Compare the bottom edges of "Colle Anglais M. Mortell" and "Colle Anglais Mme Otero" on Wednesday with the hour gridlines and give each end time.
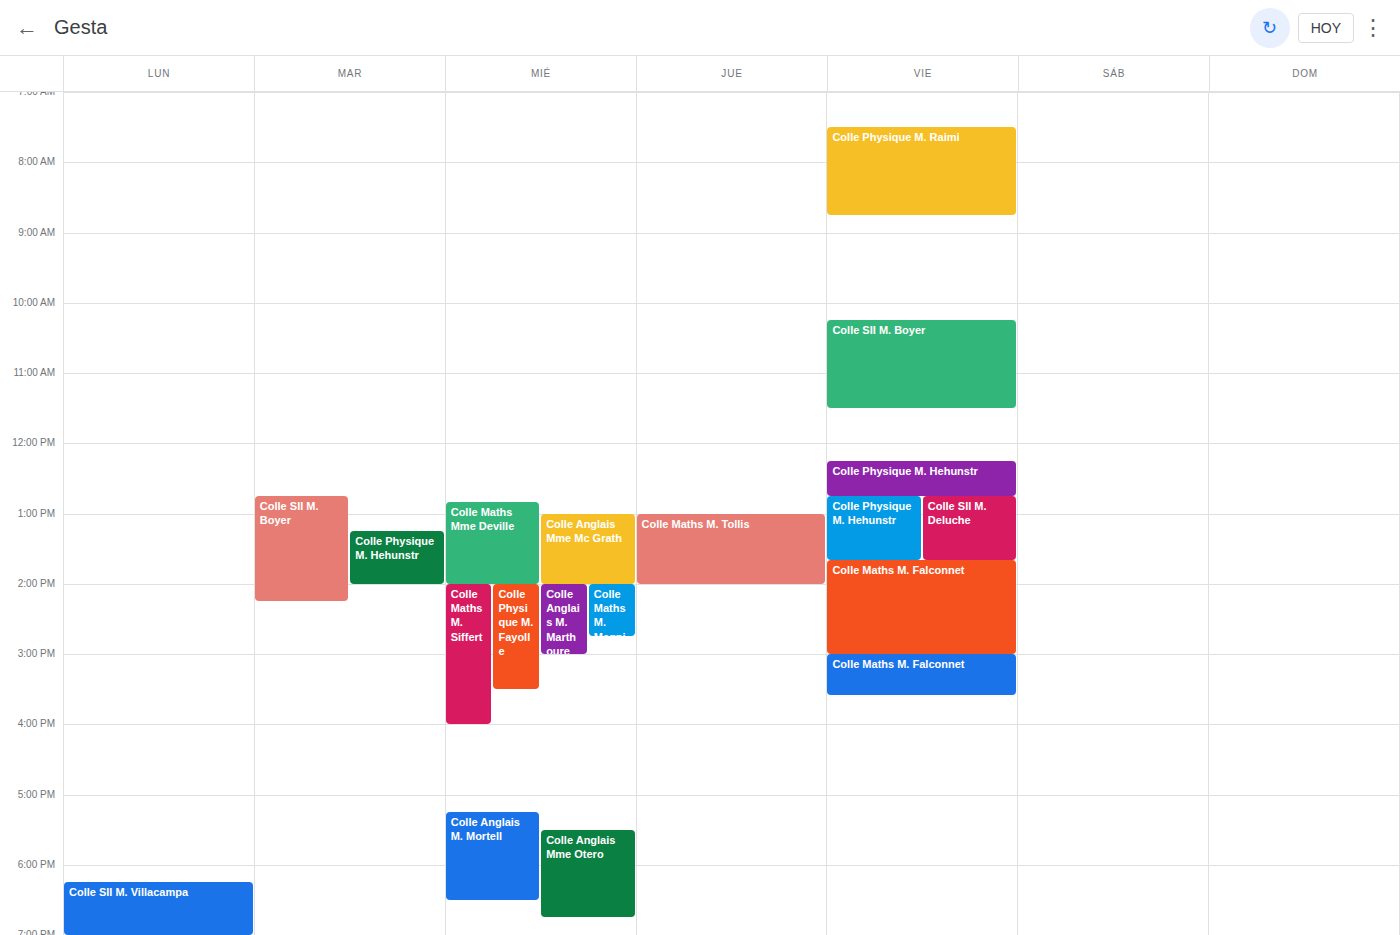
"Colle Anglais M. Mortell": 6:30 PM, halfway between the 6 PM and 7 PM lines. "Colle Anglais Mme Otero": 6:45 PM, neither: three quarters of the way from the 6 PM line to the 7 PM line.